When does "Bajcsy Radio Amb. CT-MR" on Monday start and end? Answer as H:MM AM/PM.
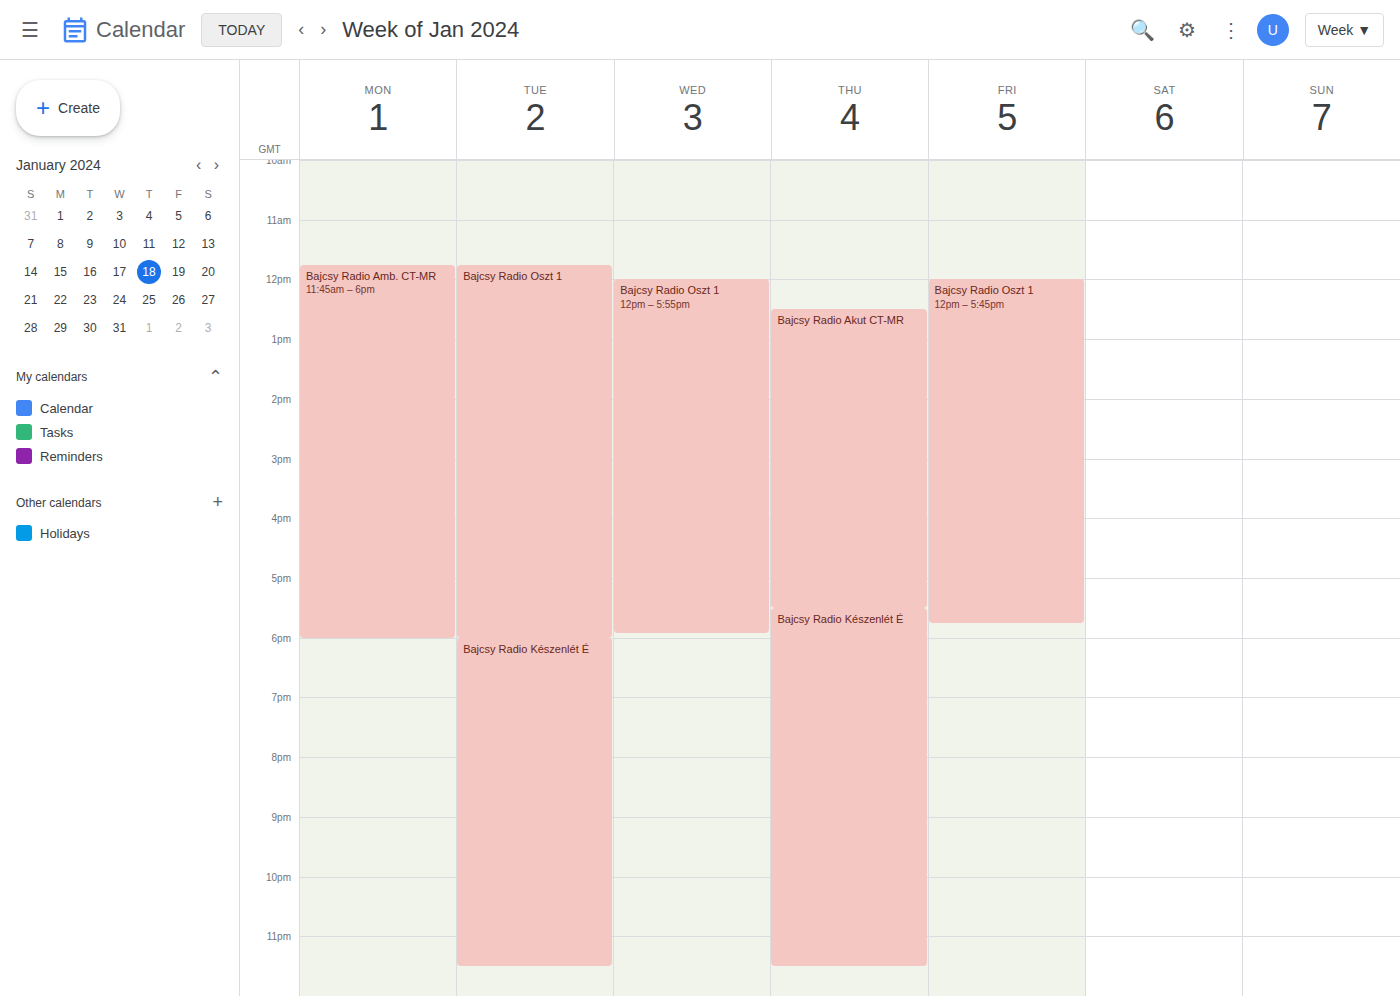
11:45 AM to 6:00 PM